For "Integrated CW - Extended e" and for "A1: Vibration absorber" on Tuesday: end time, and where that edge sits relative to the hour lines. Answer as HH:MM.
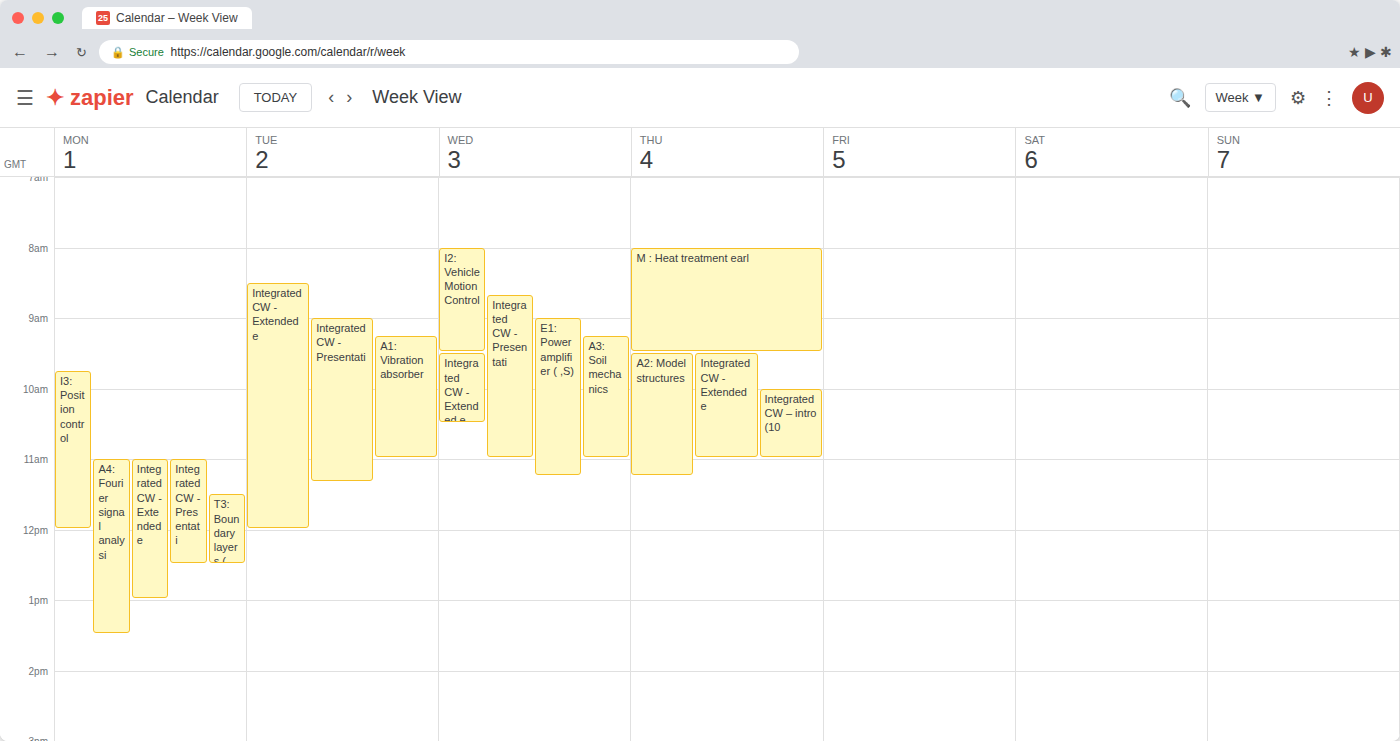
"Integrated CW - Extended e": 12:00, exactly on the 12:00 line. "A1: Vibration absorber": 11:00, exactly on the 11:00 line.